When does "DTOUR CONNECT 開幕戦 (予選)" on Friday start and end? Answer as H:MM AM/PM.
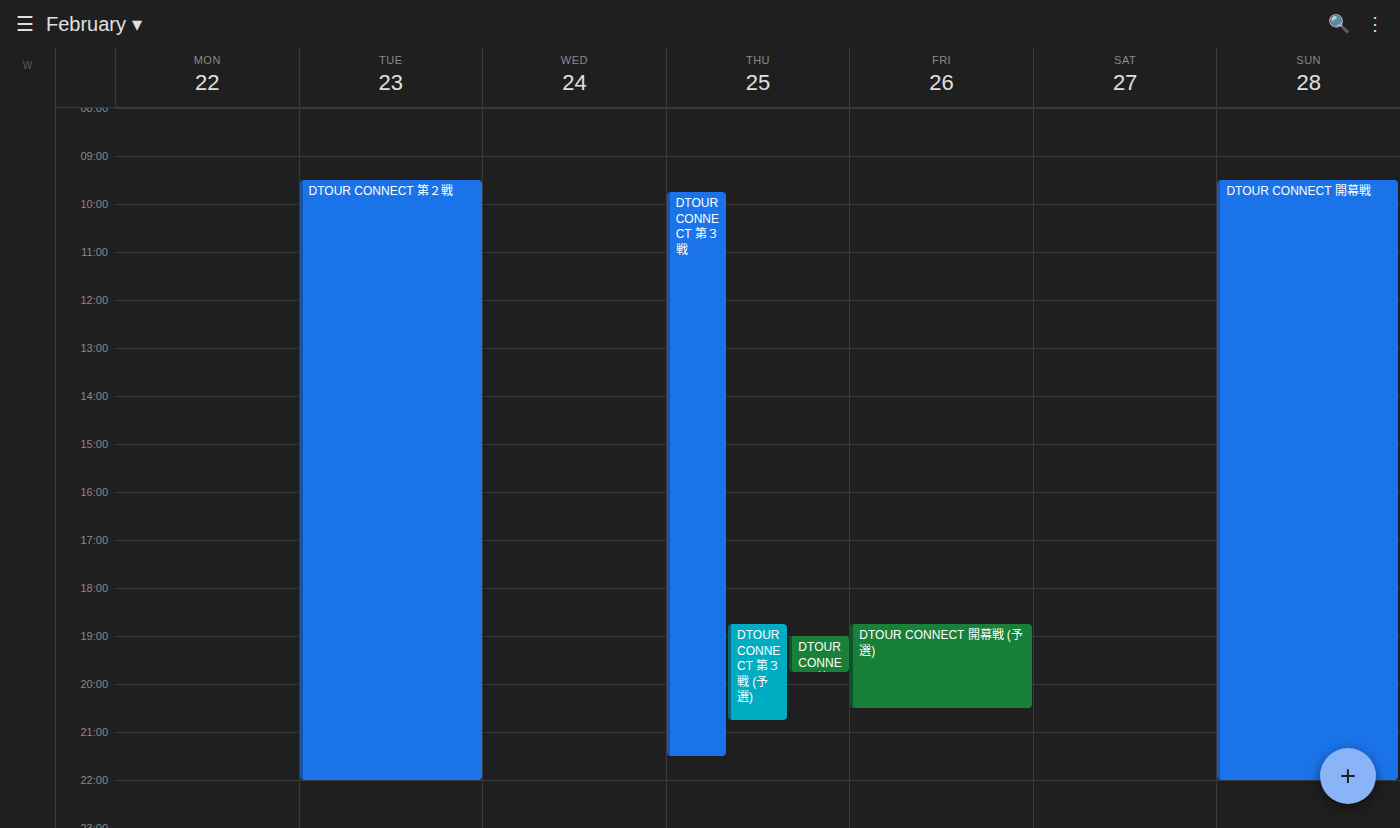
6:45 PM to 8:30 PM